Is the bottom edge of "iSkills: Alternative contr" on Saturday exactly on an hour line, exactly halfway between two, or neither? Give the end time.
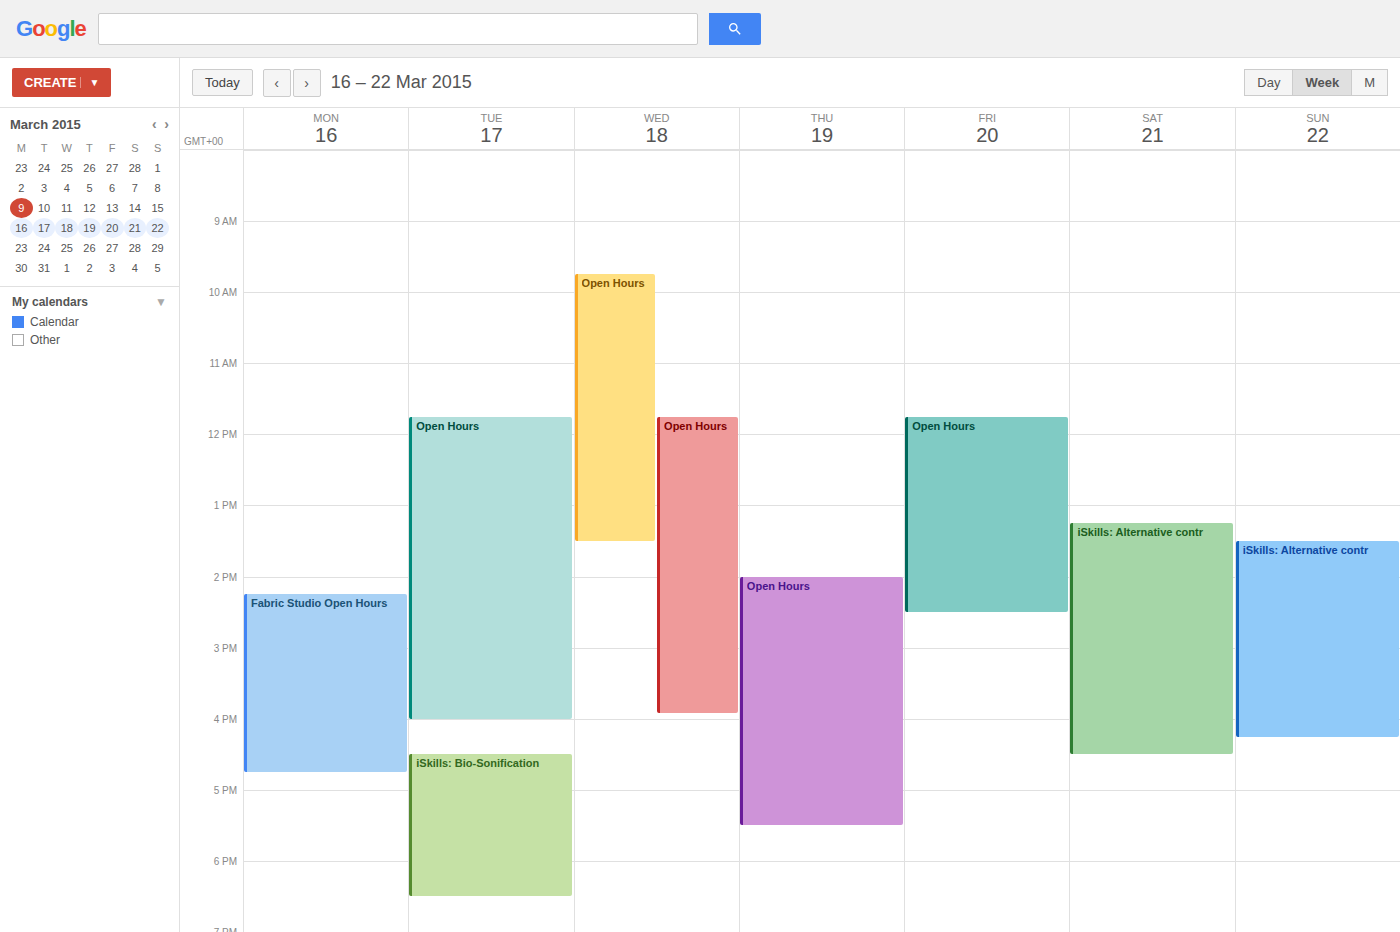
4:30 PM -- halfway between the 4 PM and 5 PM lines.